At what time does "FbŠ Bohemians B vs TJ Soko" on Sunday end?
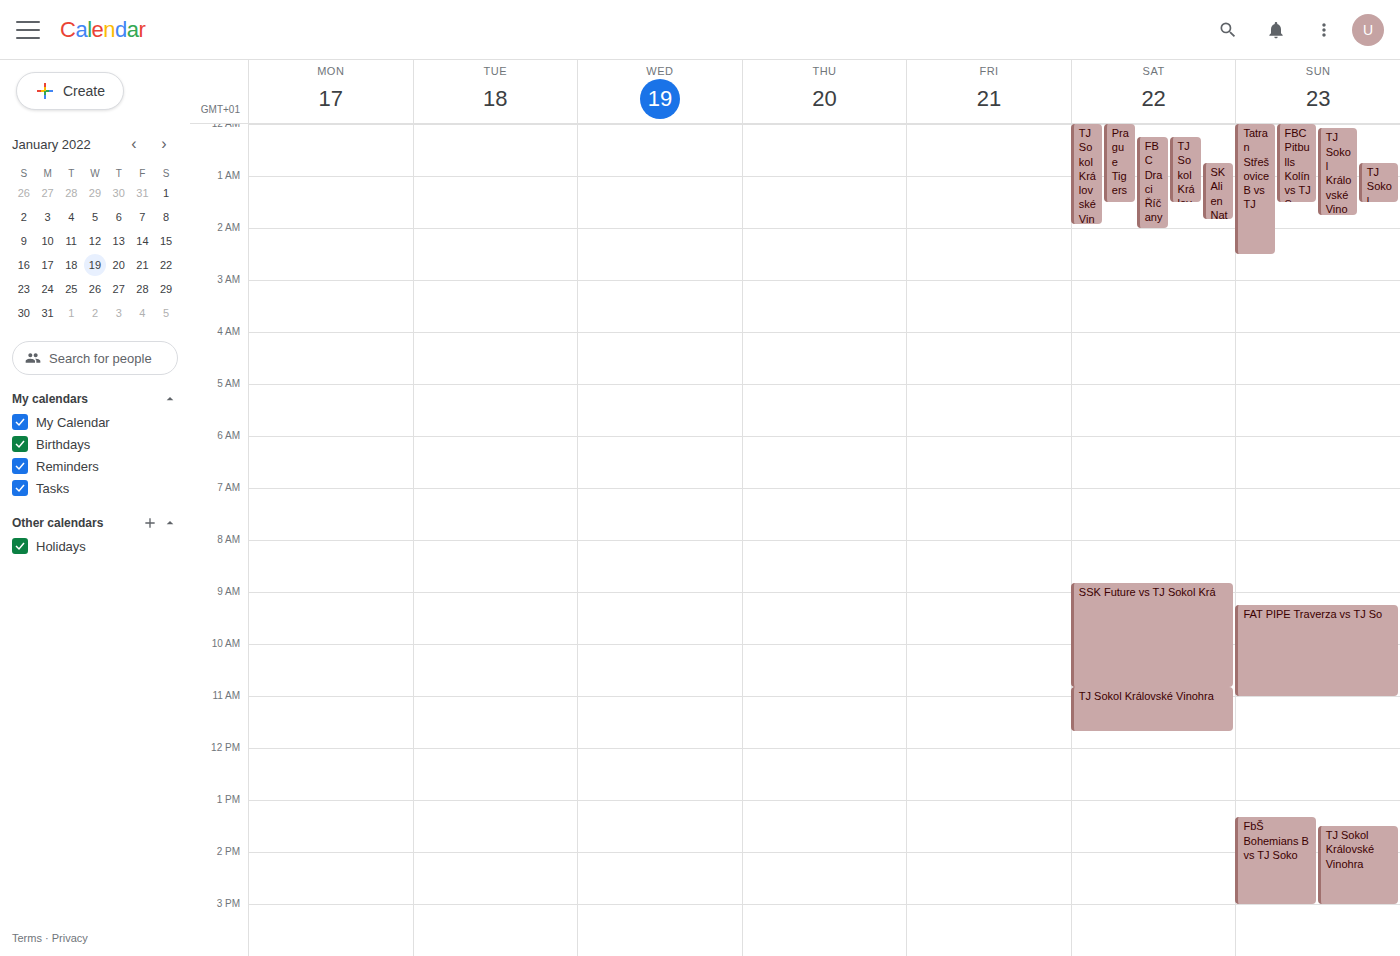
3:00 PM